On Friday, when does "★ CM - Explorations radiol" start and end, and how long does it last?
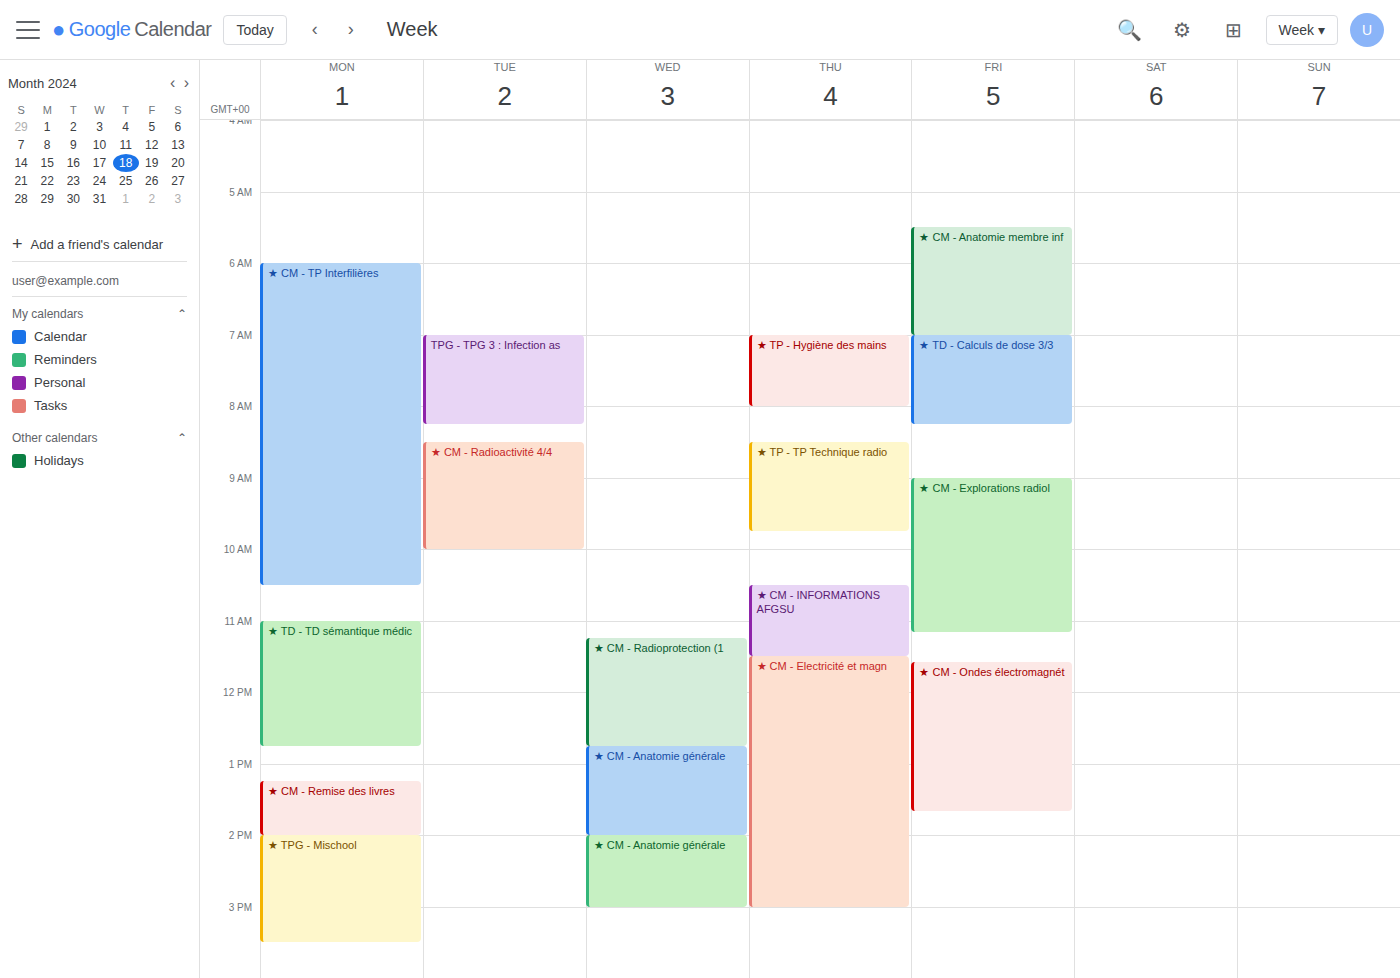
9:00 AM to 11:10 AM, 2 hours 10 minutes